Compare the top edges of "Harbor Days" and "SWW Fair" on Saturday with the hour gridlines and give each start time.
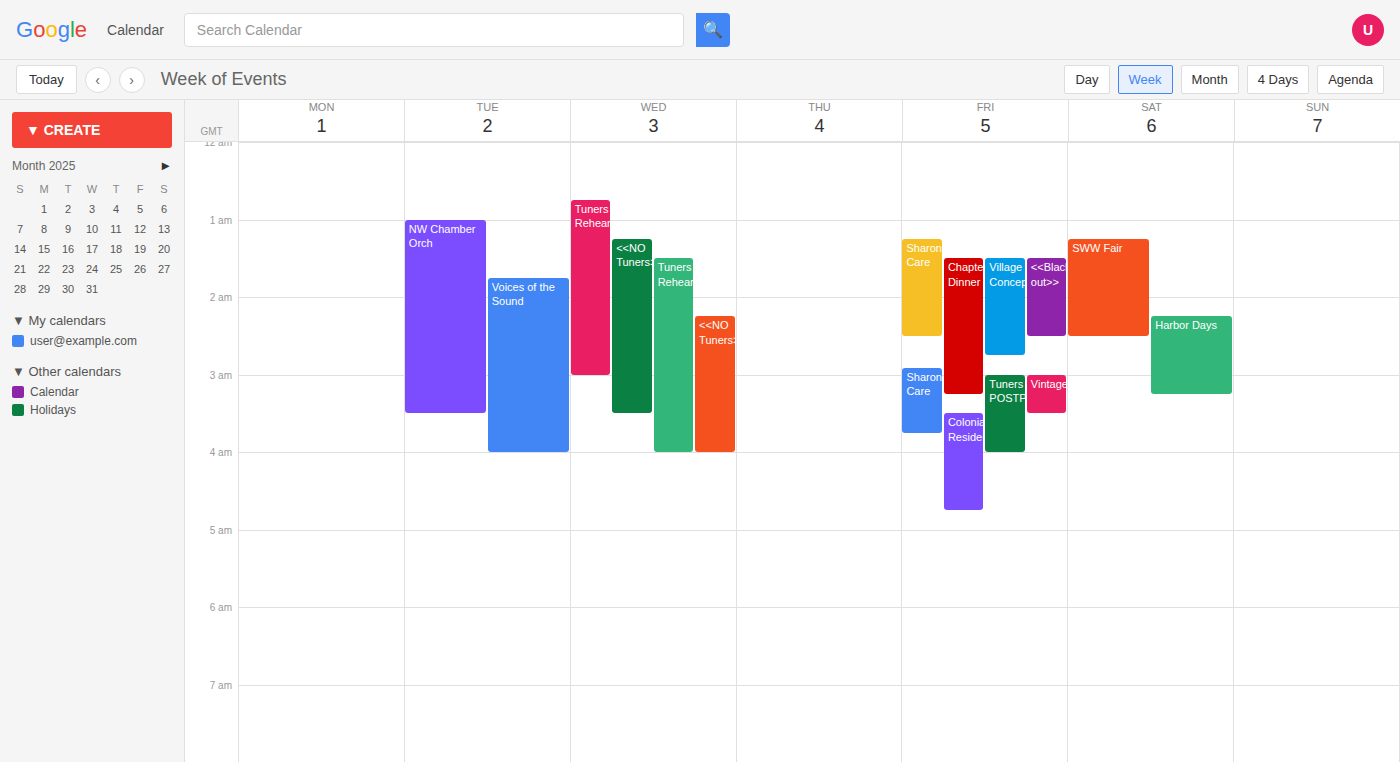
"Harbor Days": 2:15 AM, neither: a quarter of the way from the 2 AM line to the 3 AM line. "SWW Fair": 1:15 AM, neither: a quarter of the way from the 1 AM line to the 2 AM line.